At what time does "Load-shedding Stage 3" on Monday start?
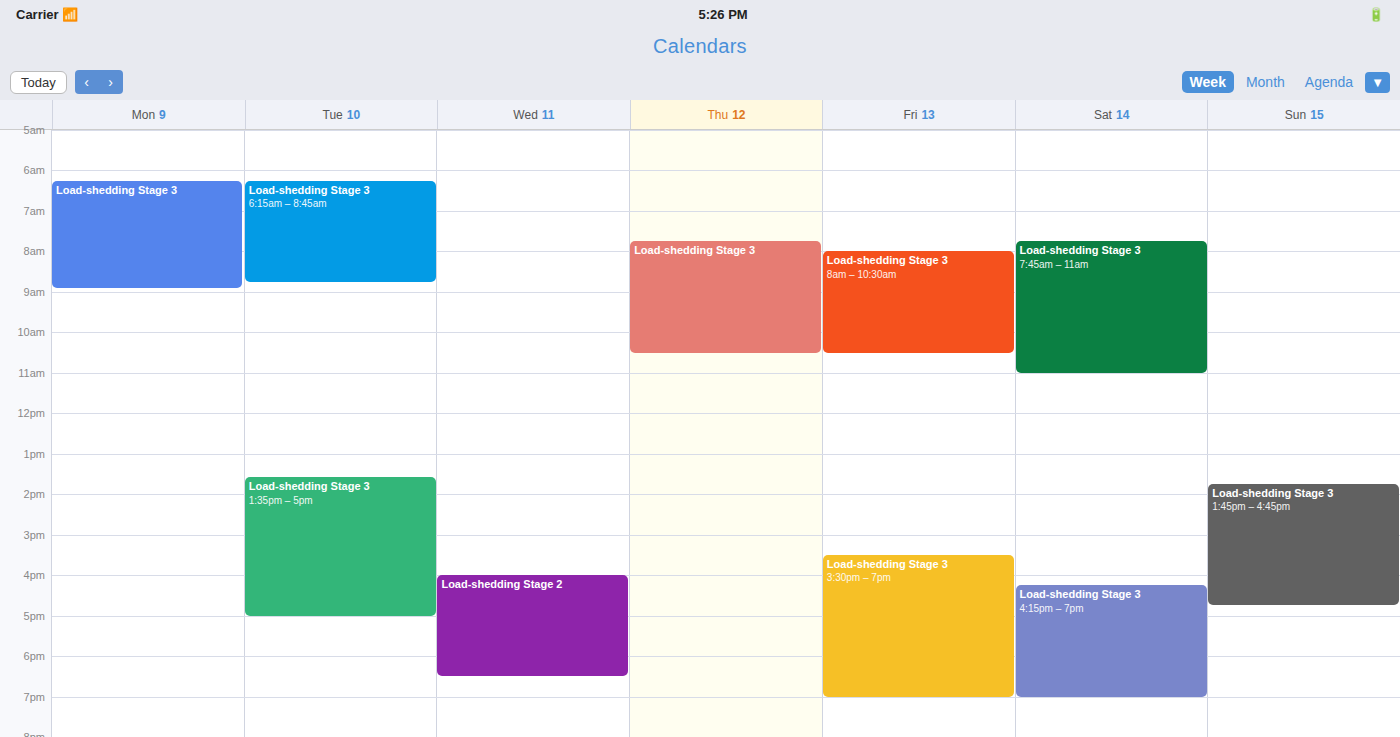
6:15 AM